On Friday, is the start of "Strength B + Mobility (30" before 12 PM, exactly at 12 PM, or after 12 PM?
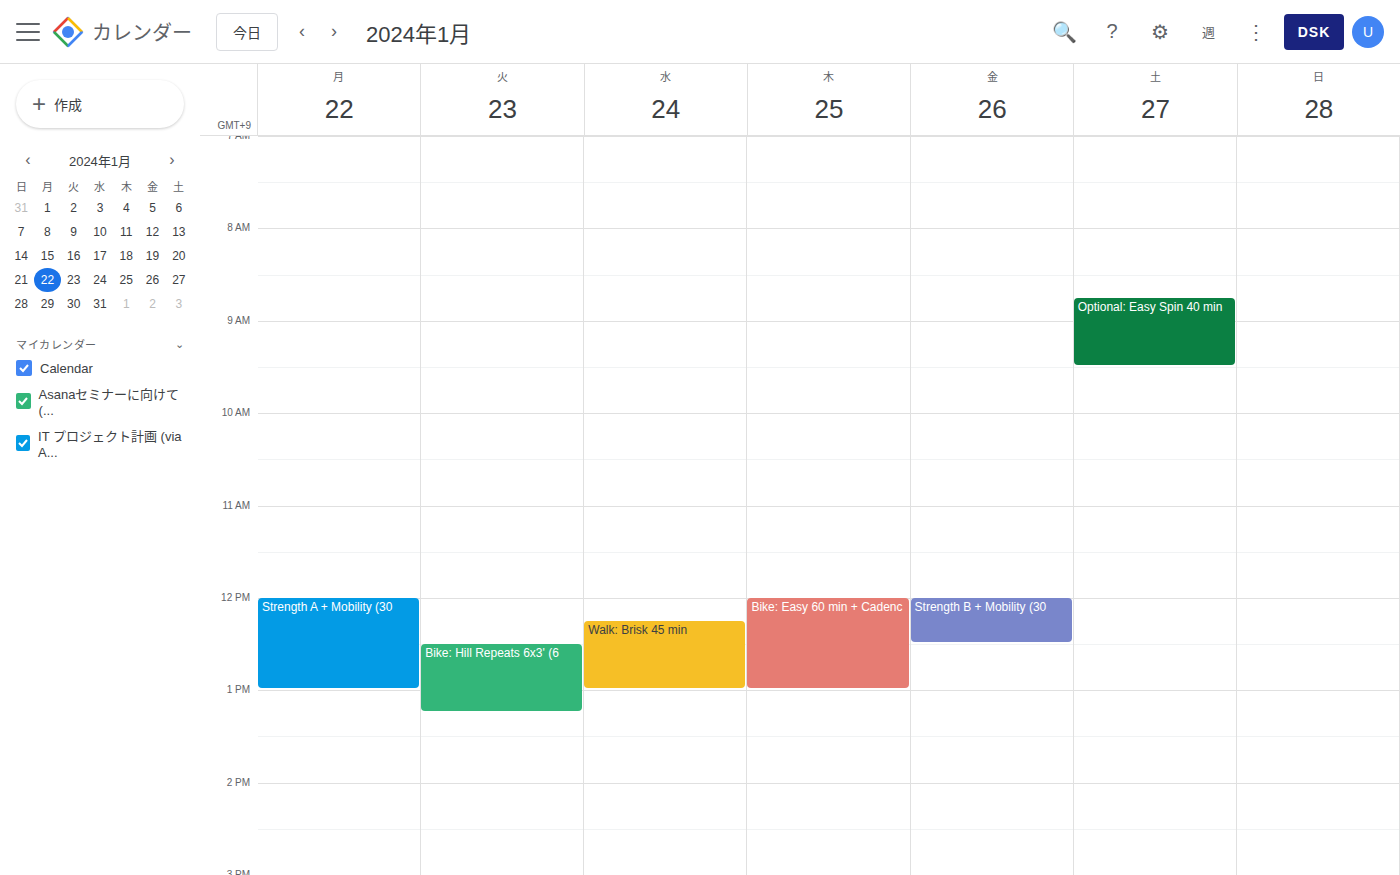
12:00 PM -- exactly at 12 PM, on the 12 PM line.